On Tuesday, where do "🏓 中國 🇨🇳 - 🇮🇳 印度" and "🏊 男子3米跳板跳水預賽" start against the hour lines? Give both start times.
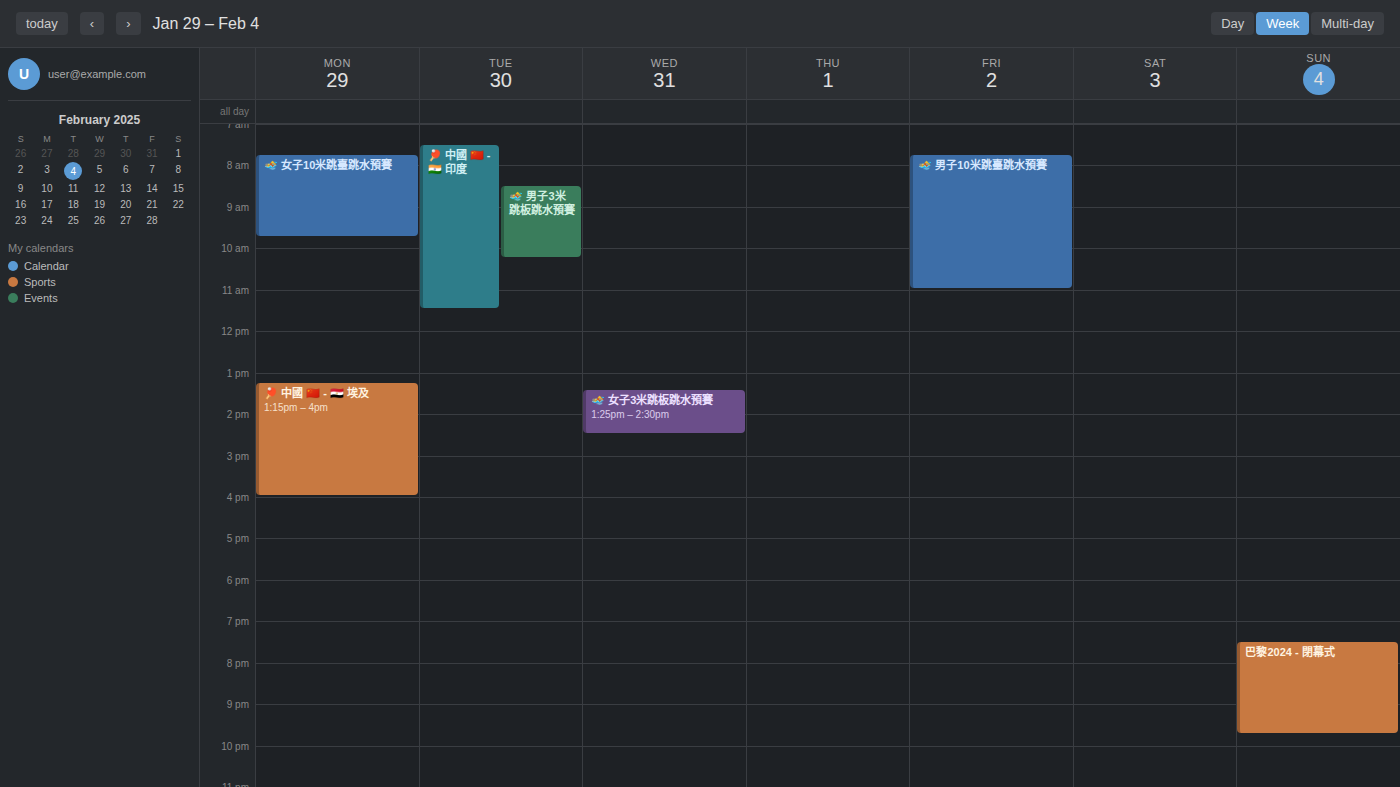
"🏓 中國 🇨🇳 - 🇮🇳 印度": 7:30 AM, halfway between the 7 AM and 8 AM lines. "🏊 男子3米跳板跳水預賽": 8:30 AM, halfway between the 8 AM and 9 AM lines.